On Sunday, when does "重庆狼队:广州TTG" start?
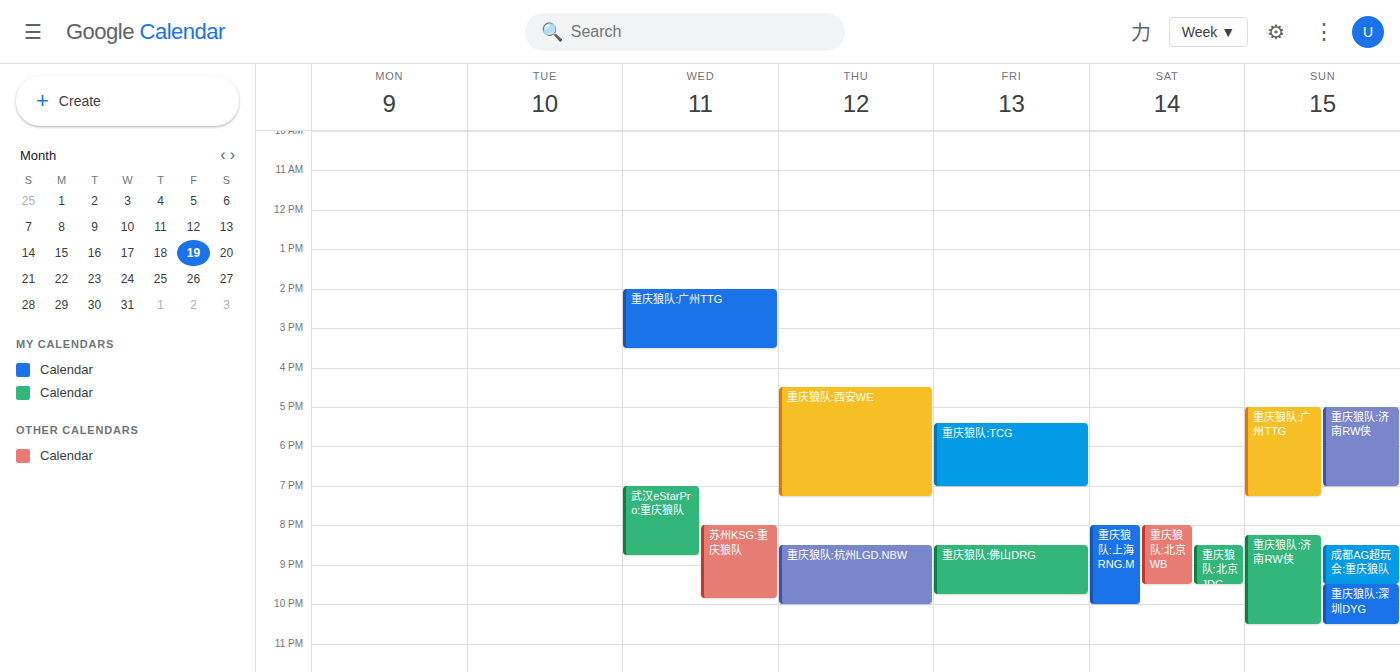
5:00 PM